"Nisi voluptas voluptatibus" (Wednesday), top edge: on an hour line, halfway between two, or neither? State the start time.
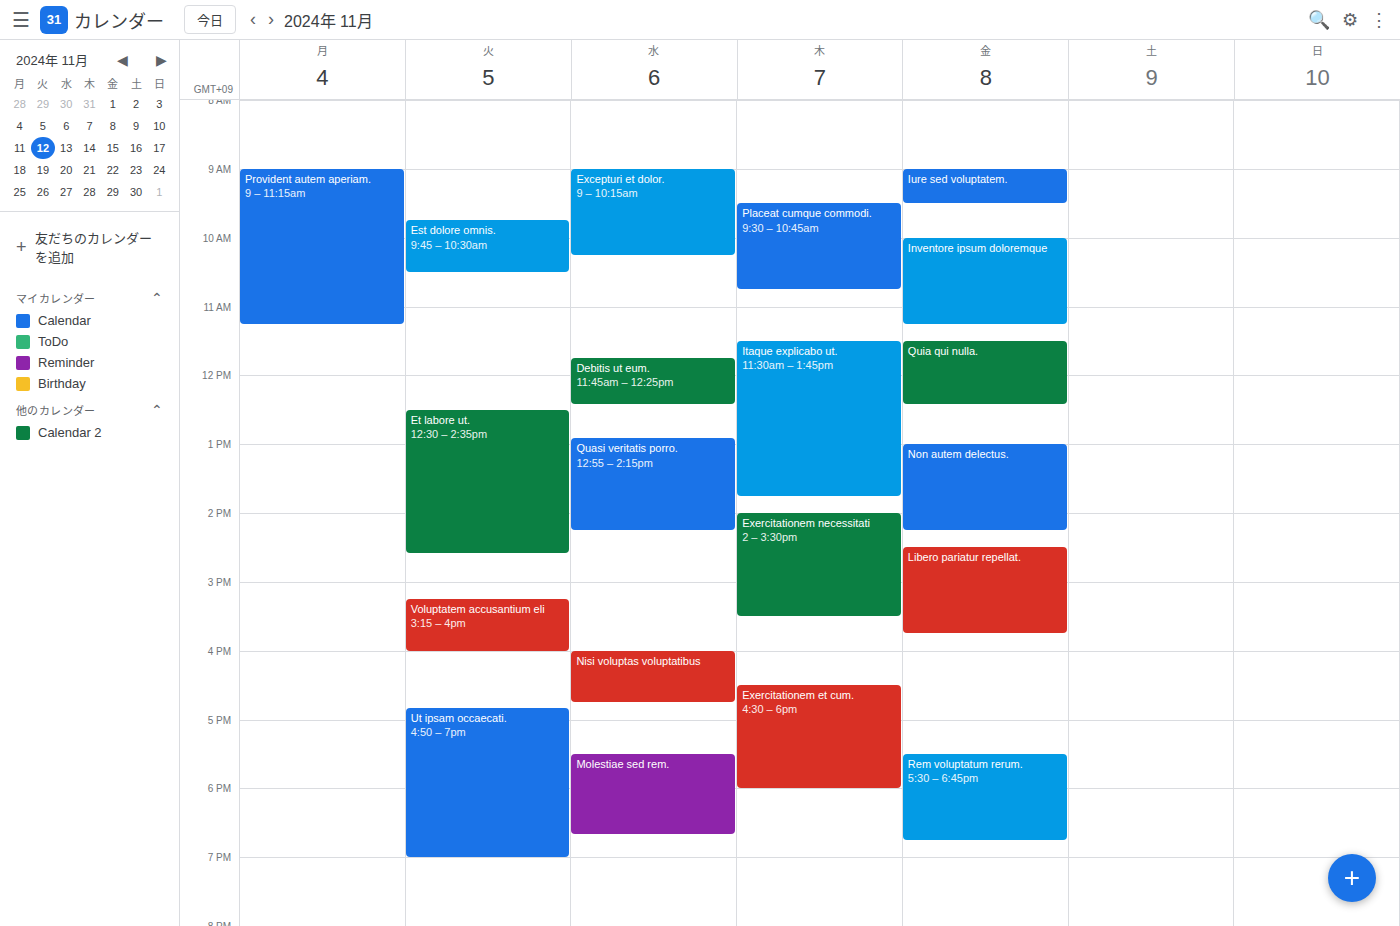
4:00 PM -- exactly on the 4 PM line.